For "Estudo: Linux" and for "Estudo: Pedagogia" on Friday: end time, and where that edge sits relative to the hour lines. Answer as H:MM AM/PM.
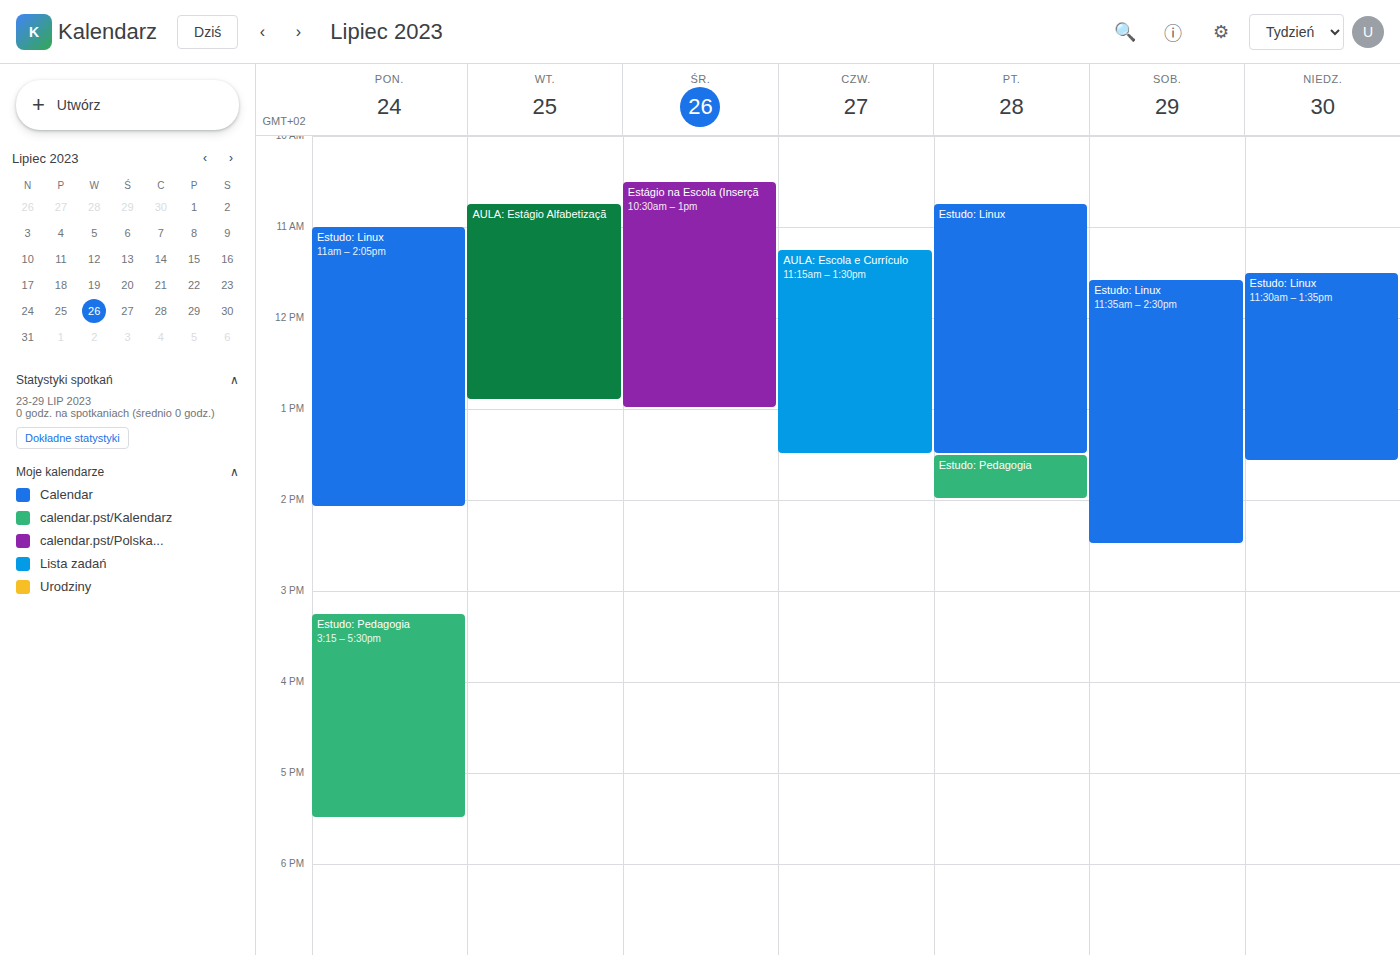
"Estudo: Linux": 1:30 PM, halfway between the 1 PM and 2 PM lines. "Estudo: Pedagogia": 2:00 PM, exactly on the 2 PM line.